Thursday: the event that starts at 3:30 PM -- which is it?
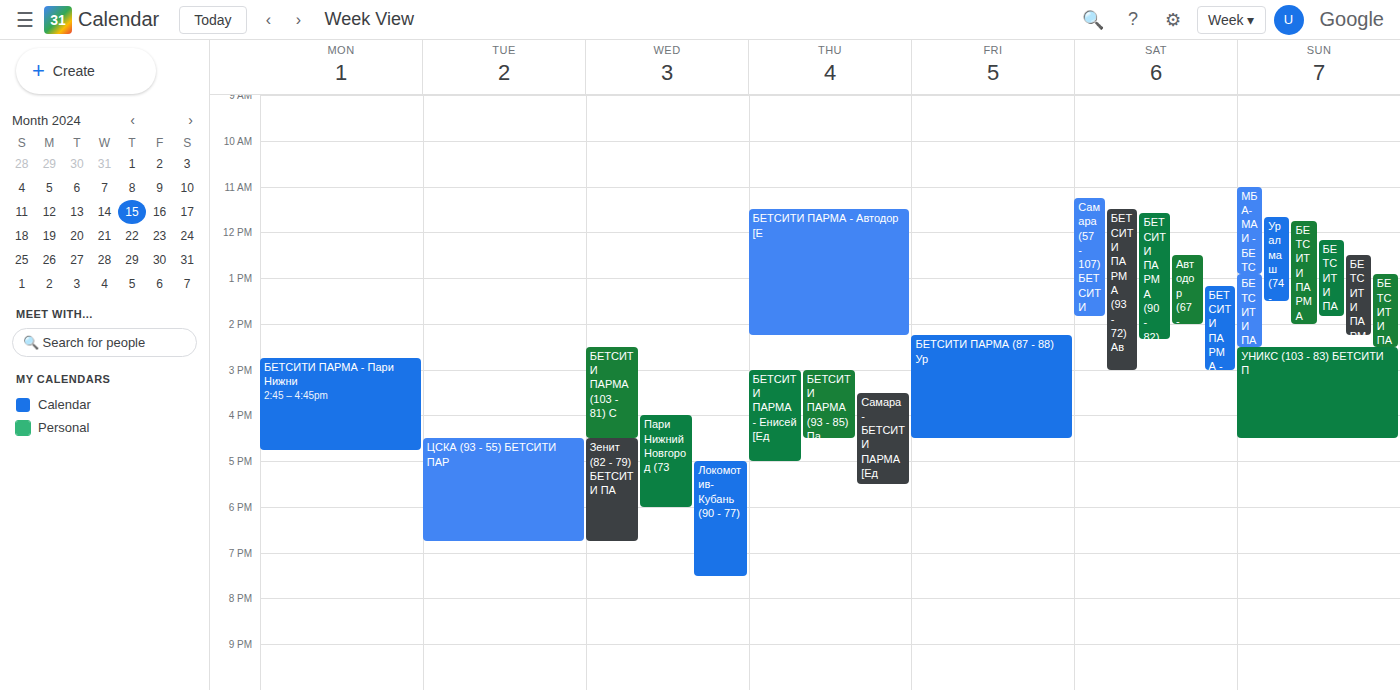
"Самара - БЕТСИТИ ПАРМА [Ед"